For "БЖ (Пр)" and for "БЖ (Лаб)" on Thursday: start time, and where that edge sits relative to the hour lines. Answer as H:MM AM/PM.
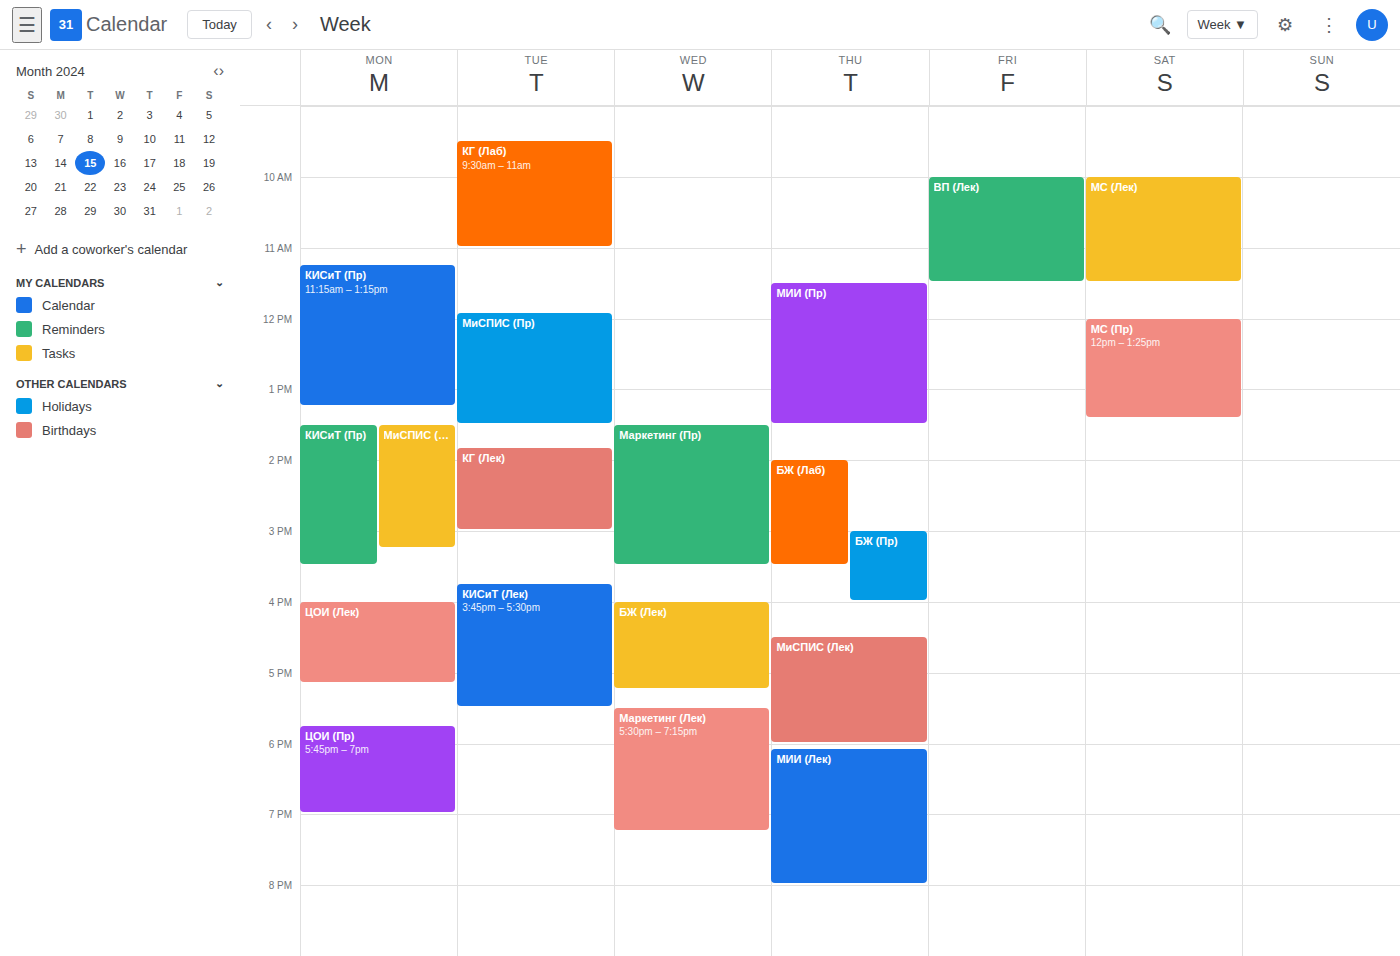
"БЖ (Пр)": 3:00 PM, exactly on the 3 PM line. "БЖ (Лаб)": 2:00 PM, exactly on the 2 PM line.